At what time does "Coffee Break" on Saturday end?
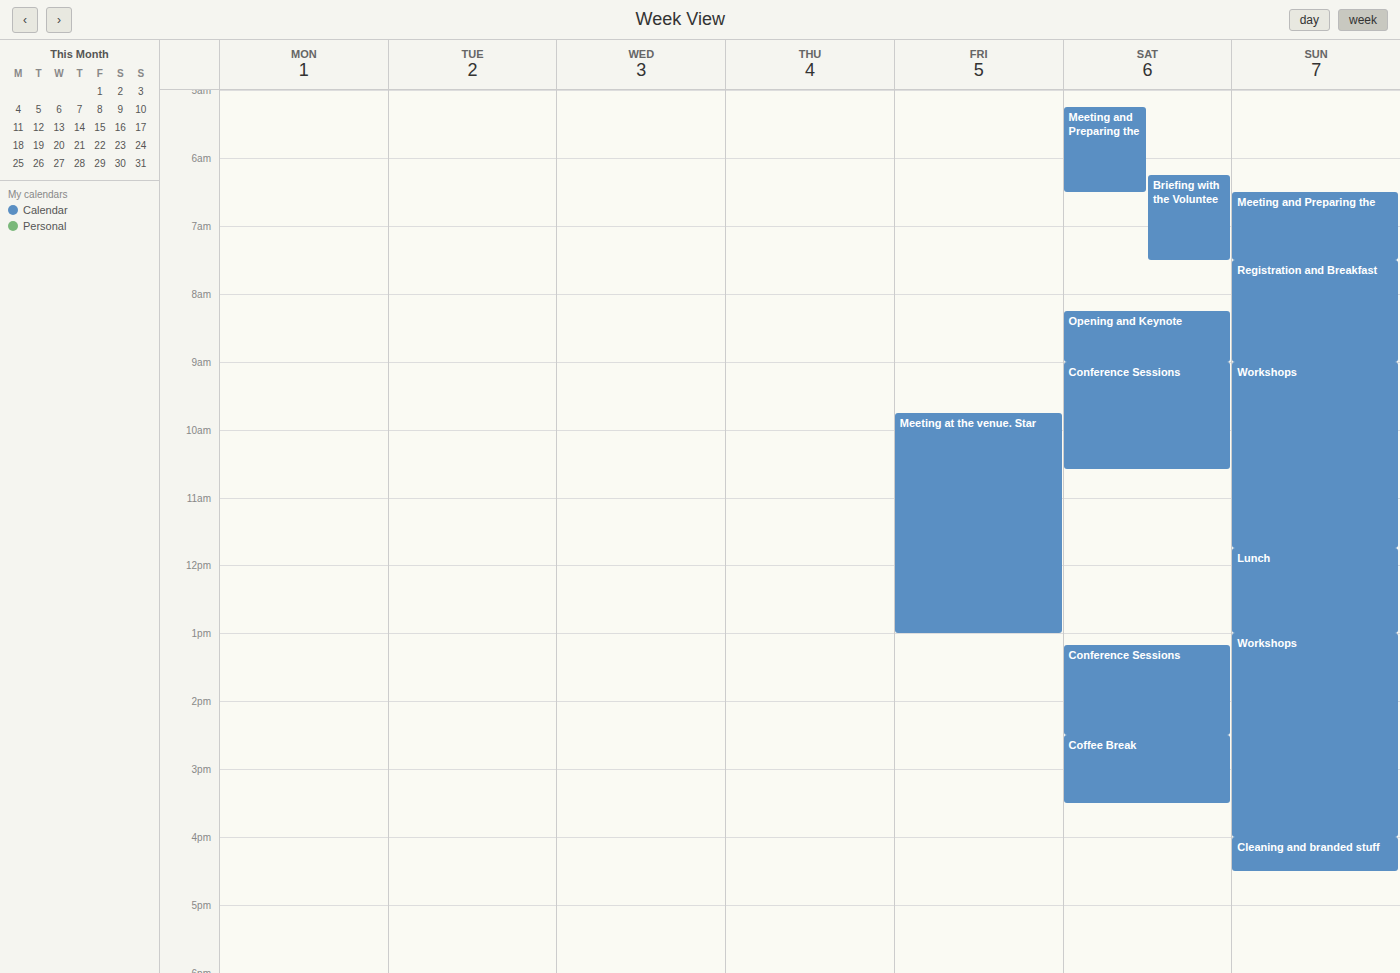
3:30 PM